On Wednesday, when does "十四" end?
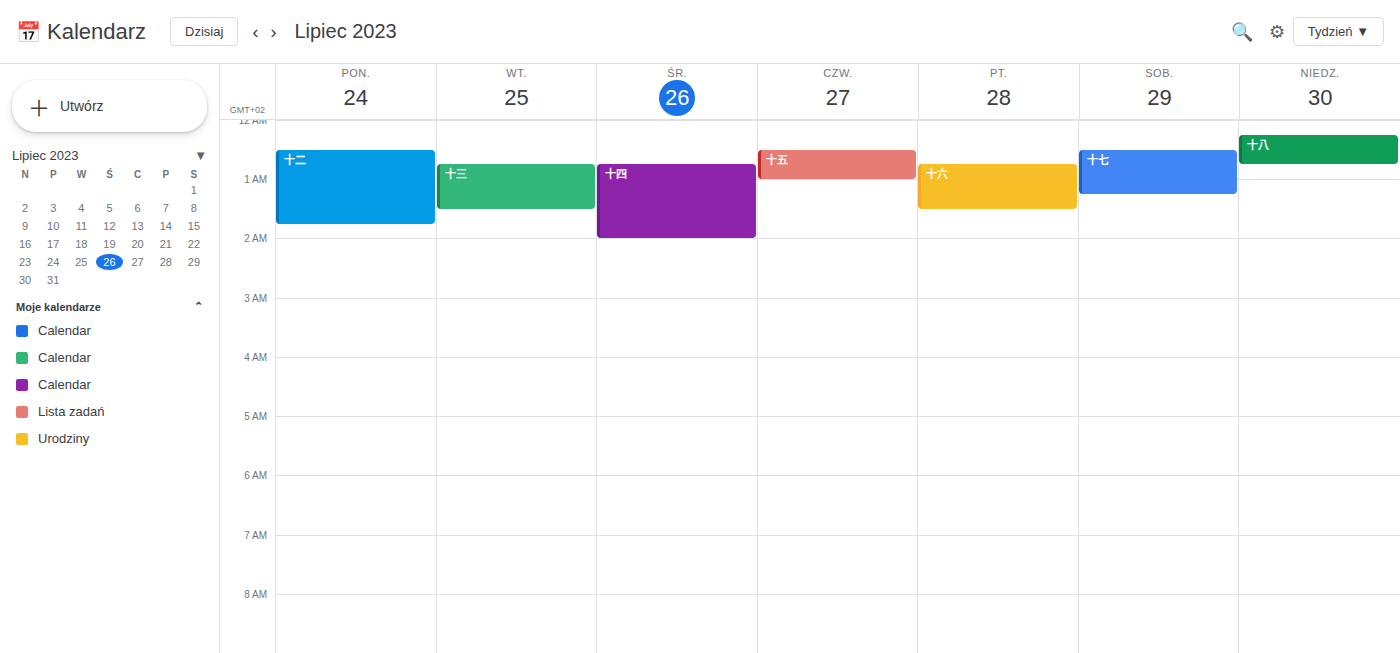
2:00 AM